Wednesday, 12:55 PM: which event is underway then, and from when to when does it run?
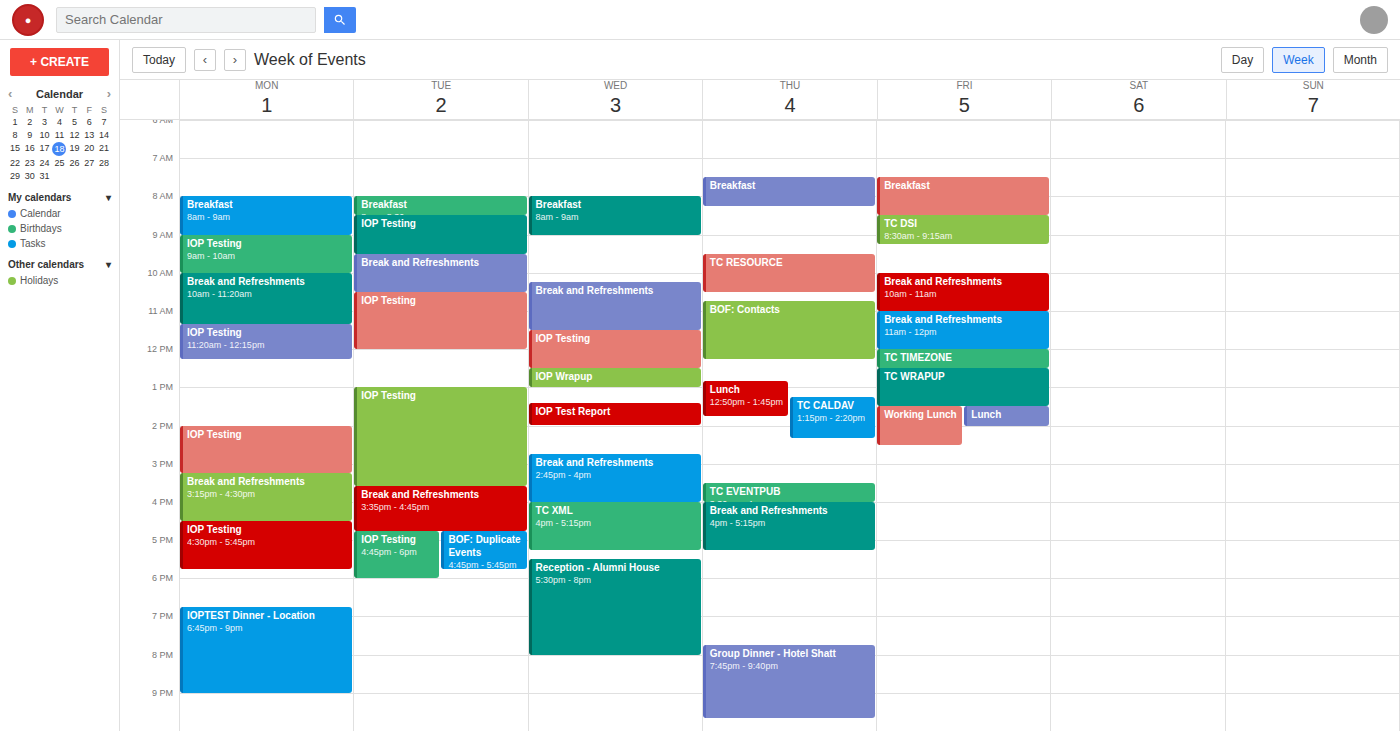
"IOP Wrapup", 12:30 PM to 1:00 PM